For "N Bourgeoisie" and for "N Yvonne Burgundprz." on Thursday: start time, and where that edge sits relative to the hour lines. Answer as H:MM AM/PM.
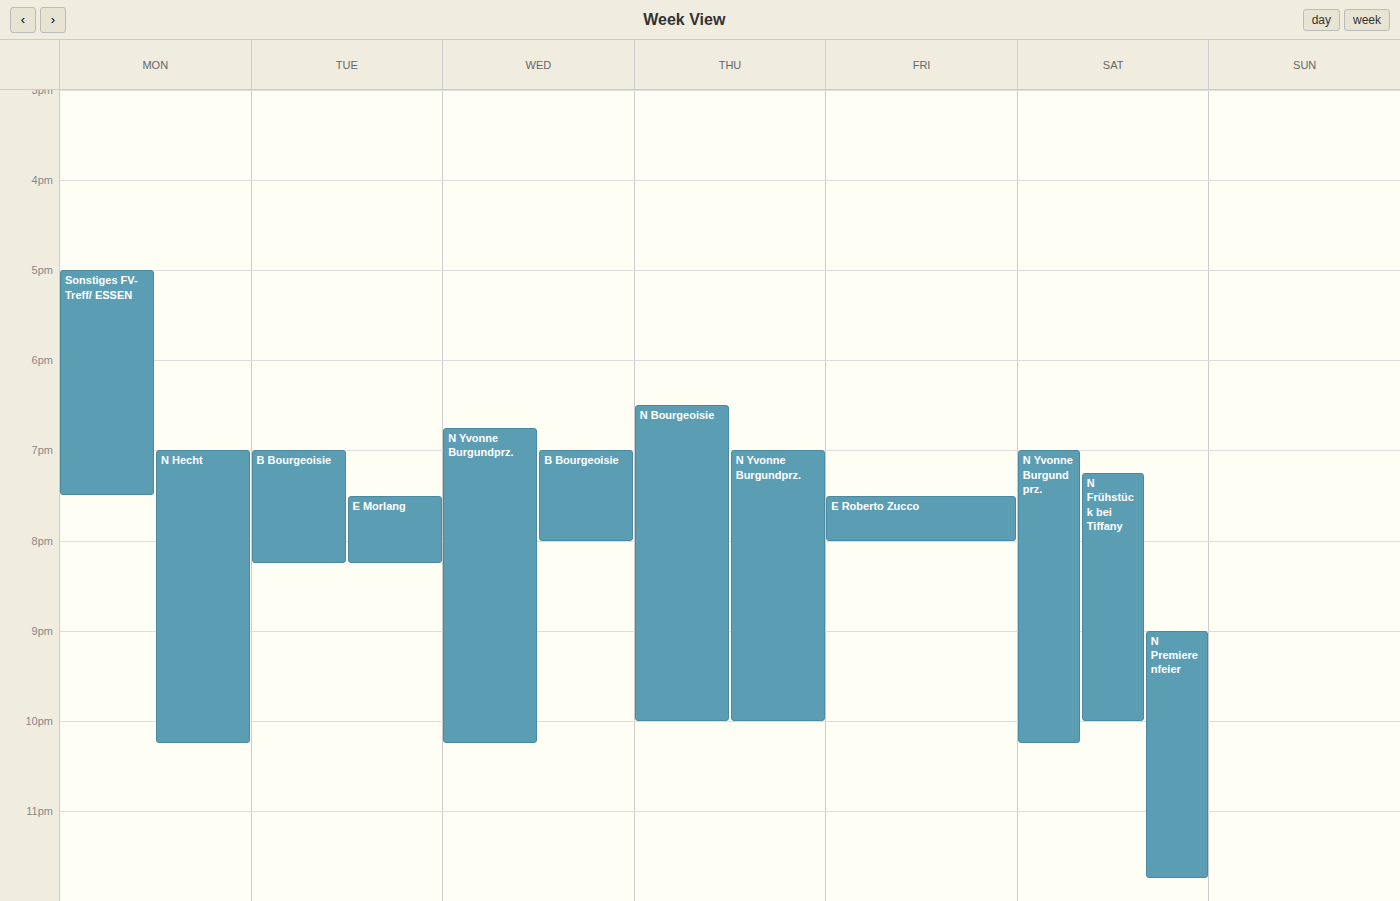
"N Bourgeoisie": 6:30 PM, halfway between the 6 PM and 7 PM lines. "N Yvonne Burgundprz.": 7:00 PM, exactly on the 7 PM line.